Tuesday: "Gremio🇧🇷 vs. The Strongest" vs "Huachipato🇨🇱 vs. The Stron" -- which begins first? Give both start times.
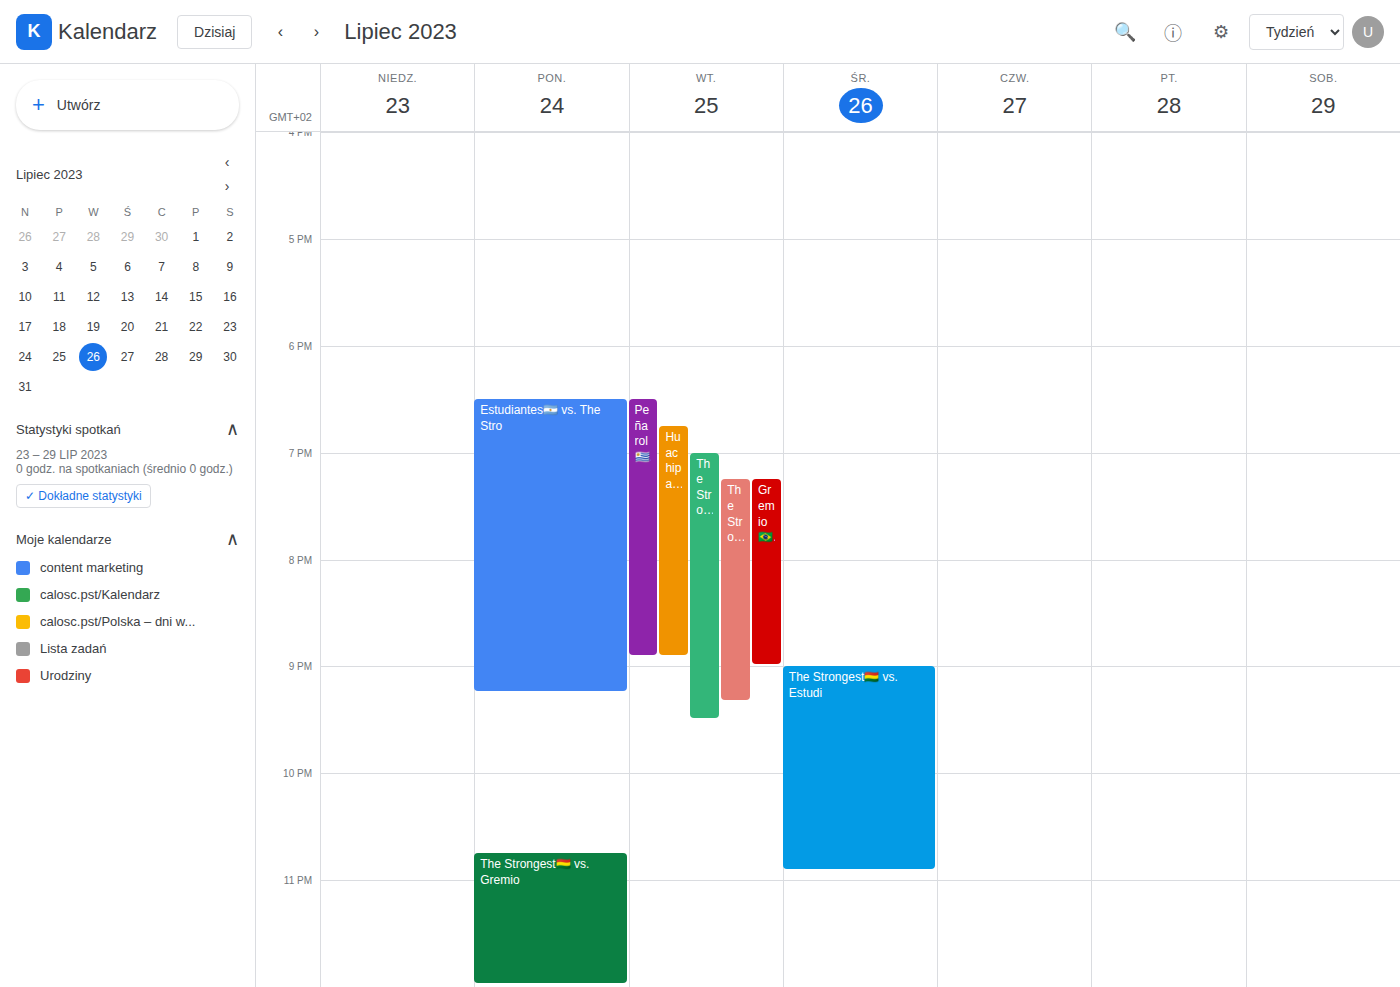
"Huachipato🇨🇱 vs. The Stron" 6:45 PM; "Gremio🇧🇷 vs. The Strongest" 7:15 PM.